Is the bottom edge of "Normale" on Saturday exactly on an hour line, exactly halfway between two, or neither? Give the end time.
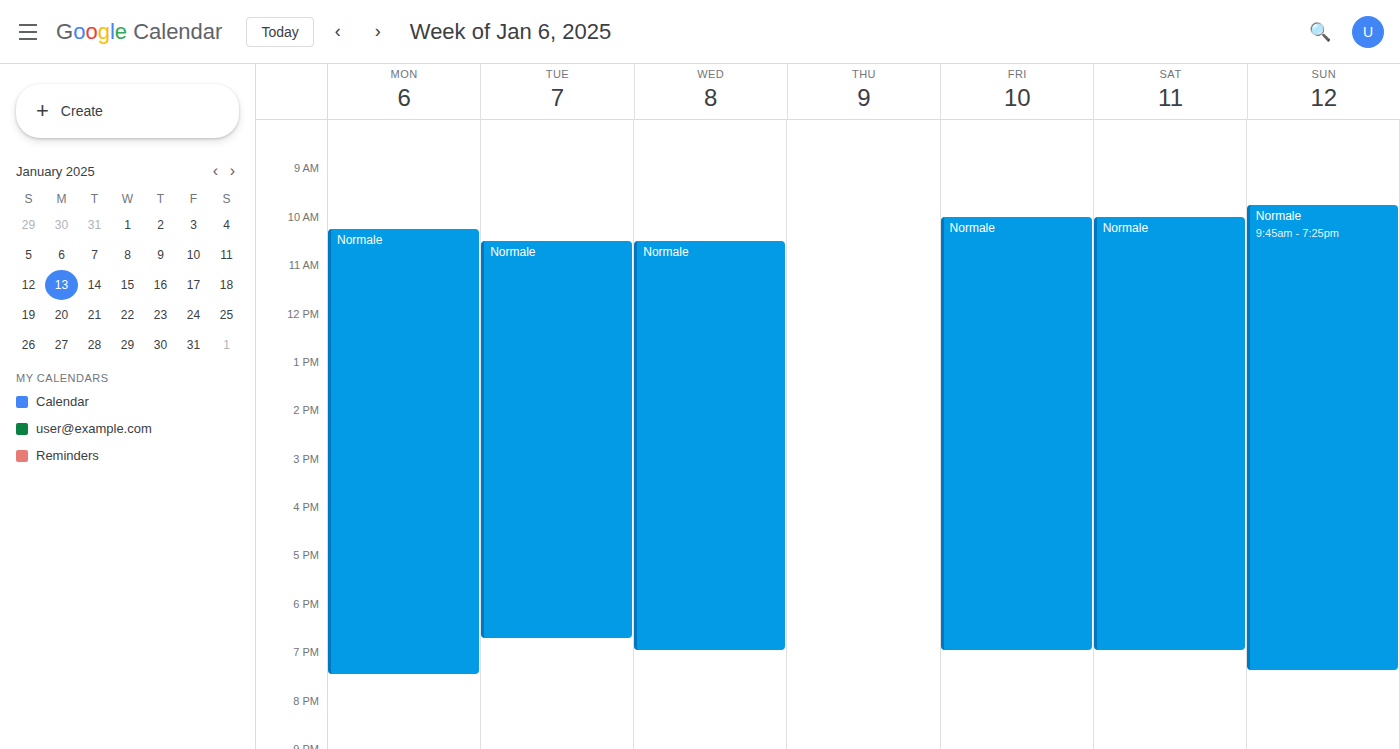
7:00 PM -- exactly on the 7 PM line.